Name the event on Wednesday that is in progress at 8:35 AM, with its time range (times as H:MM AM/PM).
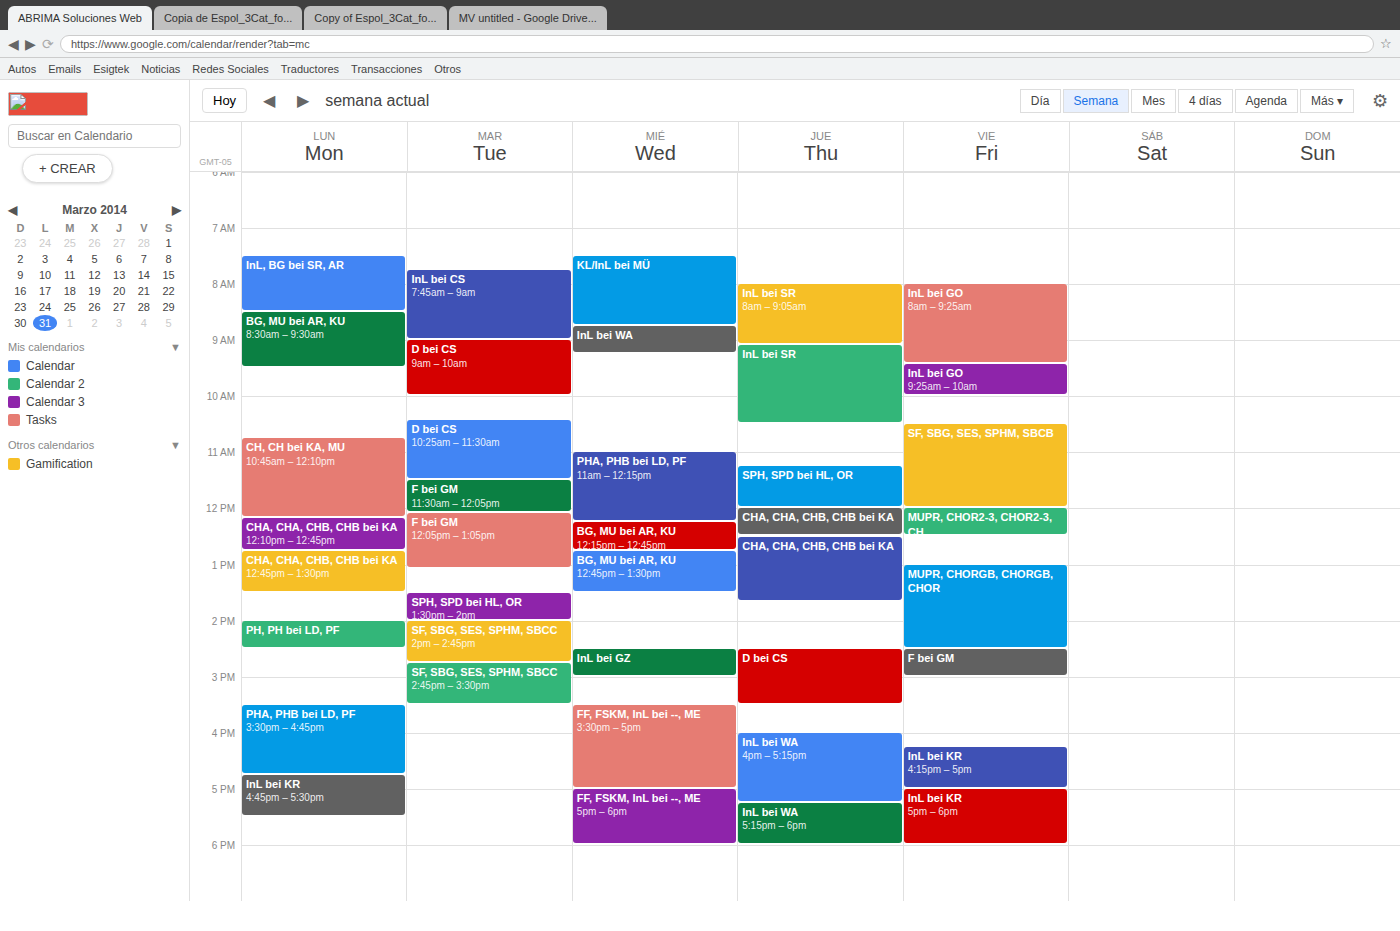
"KL/InL bei MÜ", 7:30 AM to 8:45 AM